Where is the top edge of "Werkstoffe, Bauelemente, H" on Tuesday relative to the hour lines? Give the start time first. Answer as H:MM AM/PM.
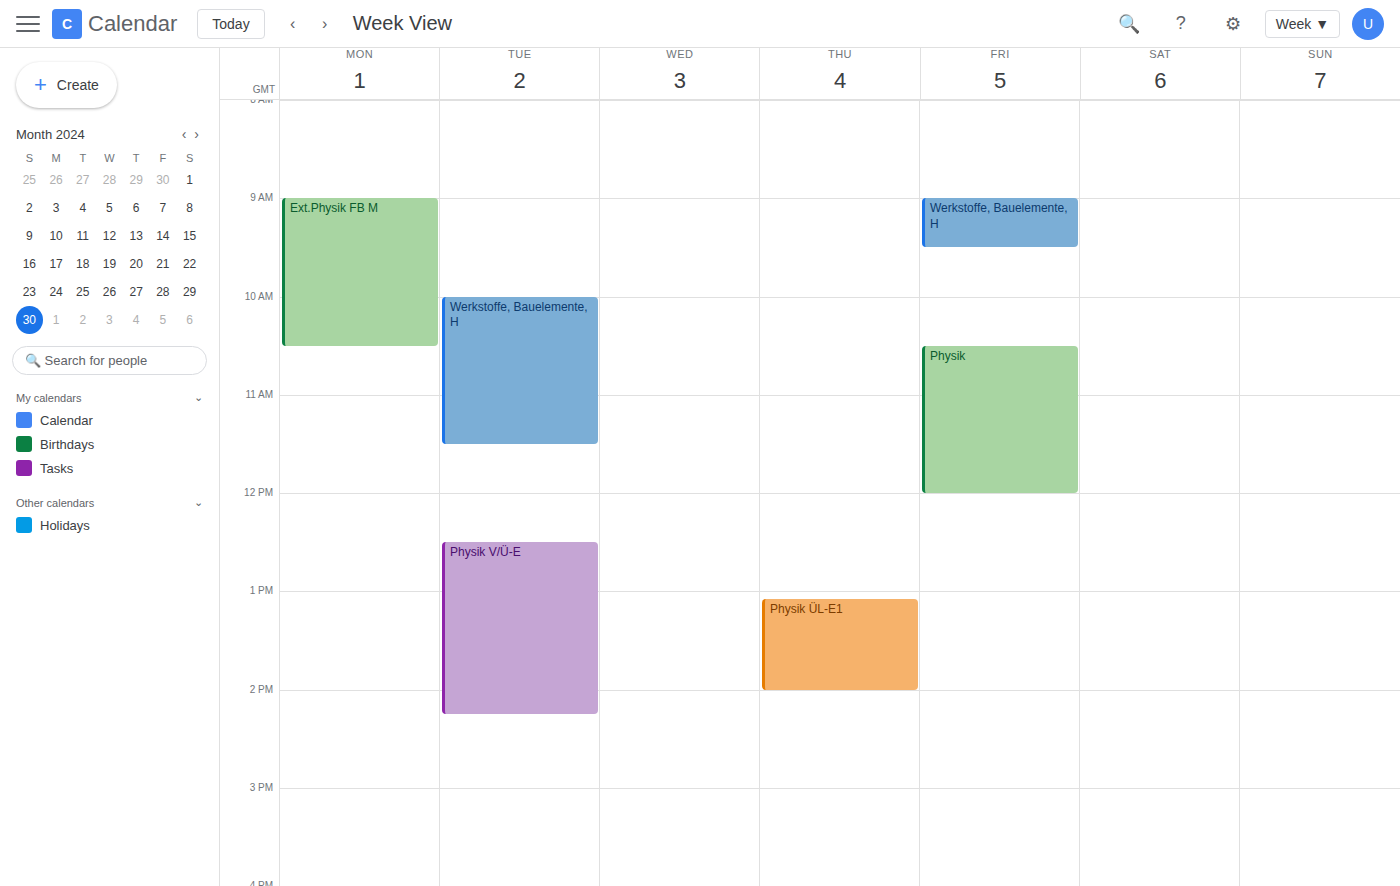
10:00 AM -- exactly on the 10 AM line.